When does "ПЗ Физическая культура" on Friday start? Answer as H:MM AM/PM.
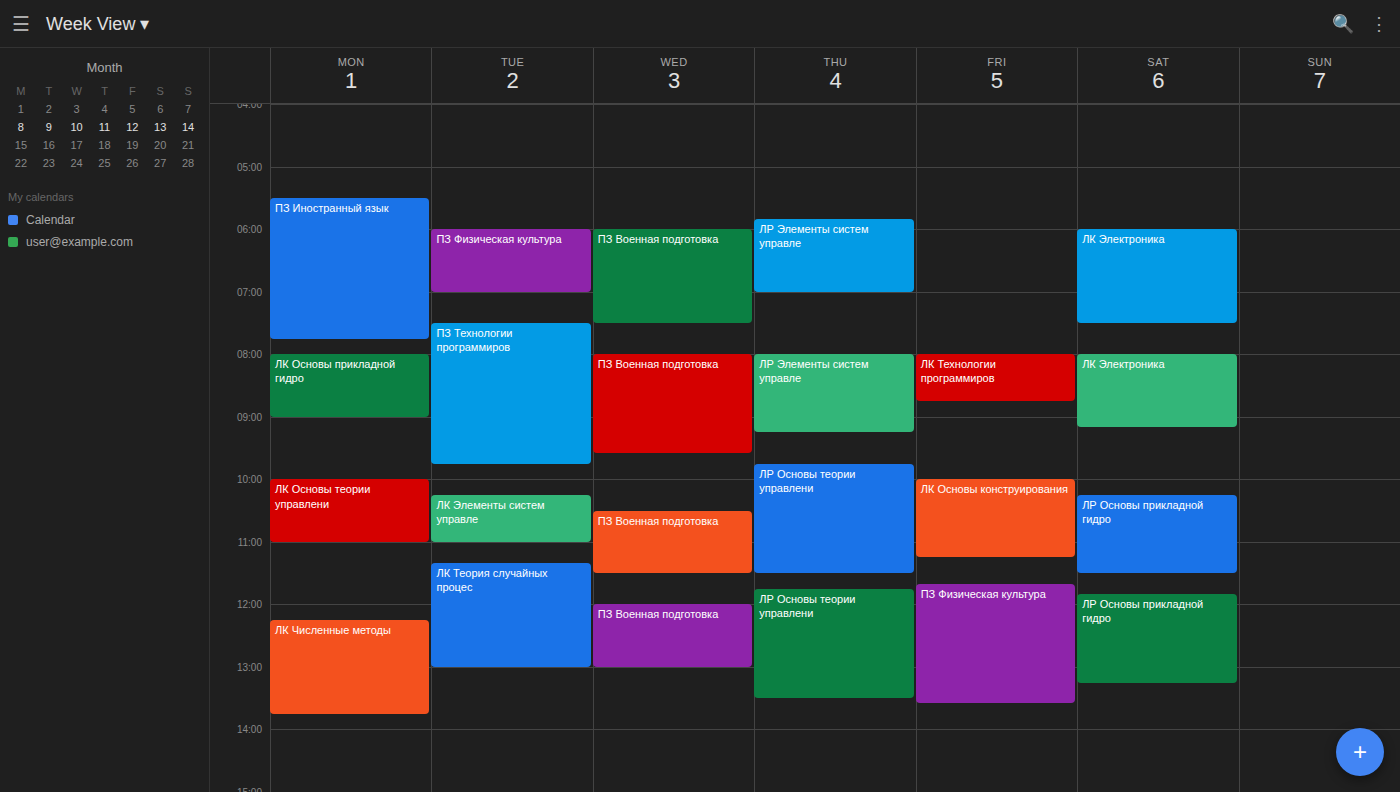
11:40 AM